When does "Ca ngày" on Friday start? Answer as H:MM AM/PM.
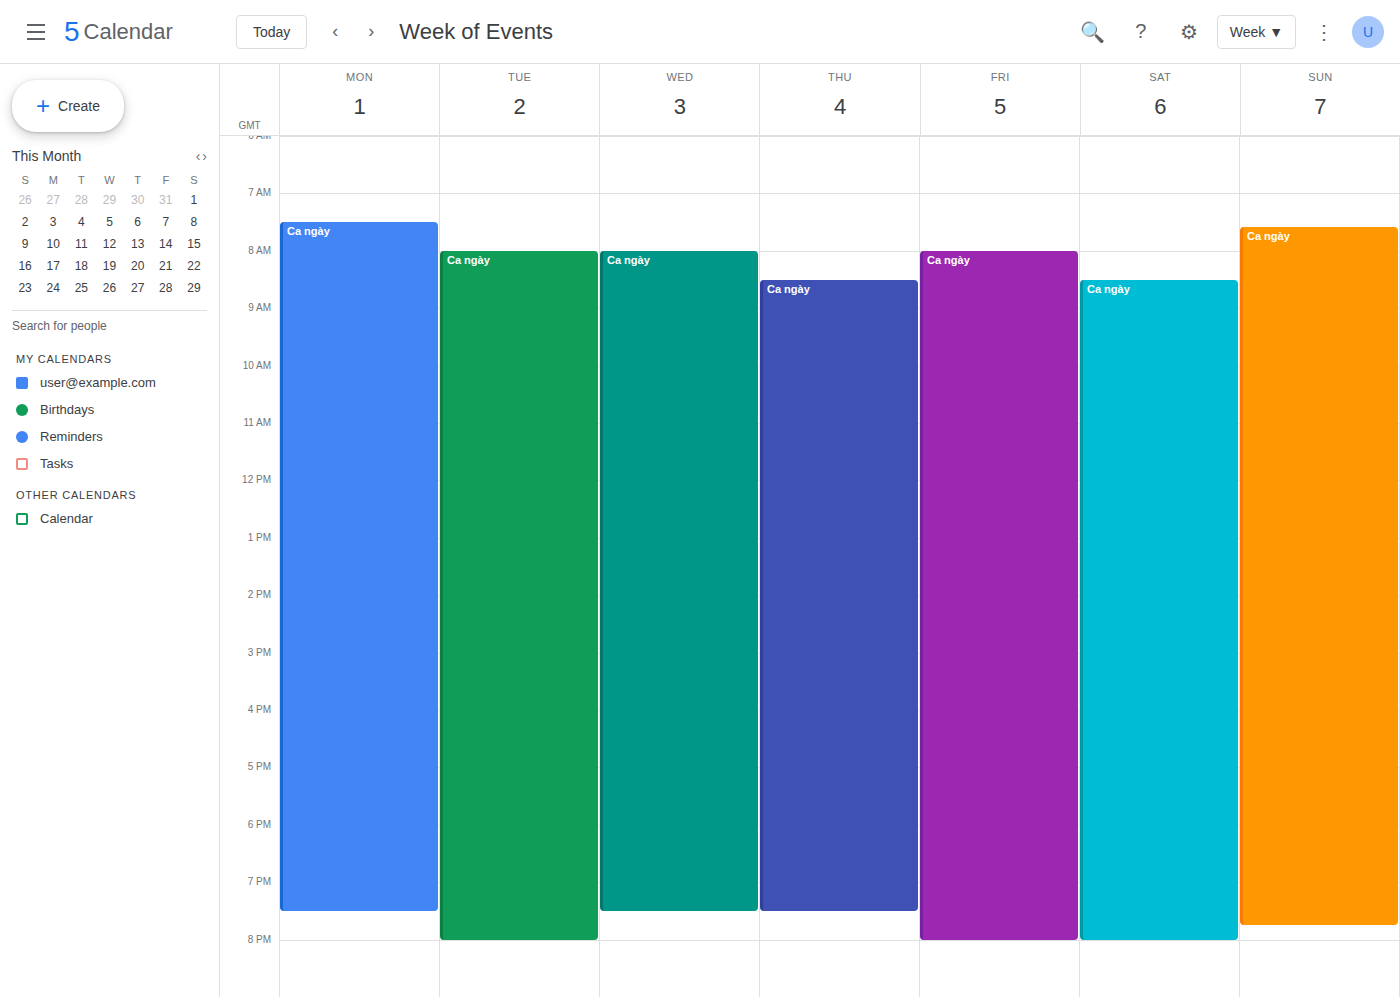
8:00 AM